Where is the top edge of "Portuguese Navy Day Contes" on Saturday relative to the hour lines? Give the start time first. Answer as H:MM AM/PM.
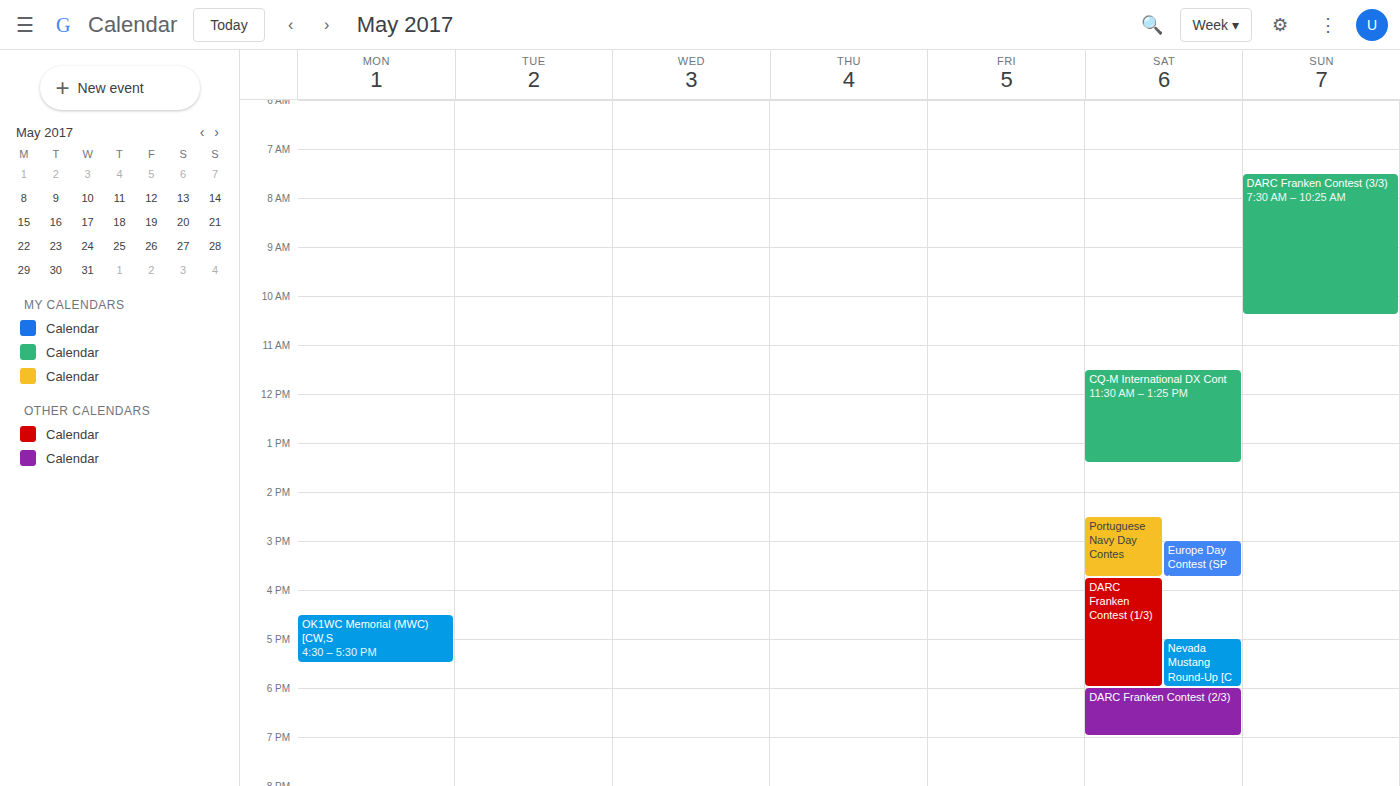
2:30 PM -- halfway between the 2 PM and 3 PM lines.